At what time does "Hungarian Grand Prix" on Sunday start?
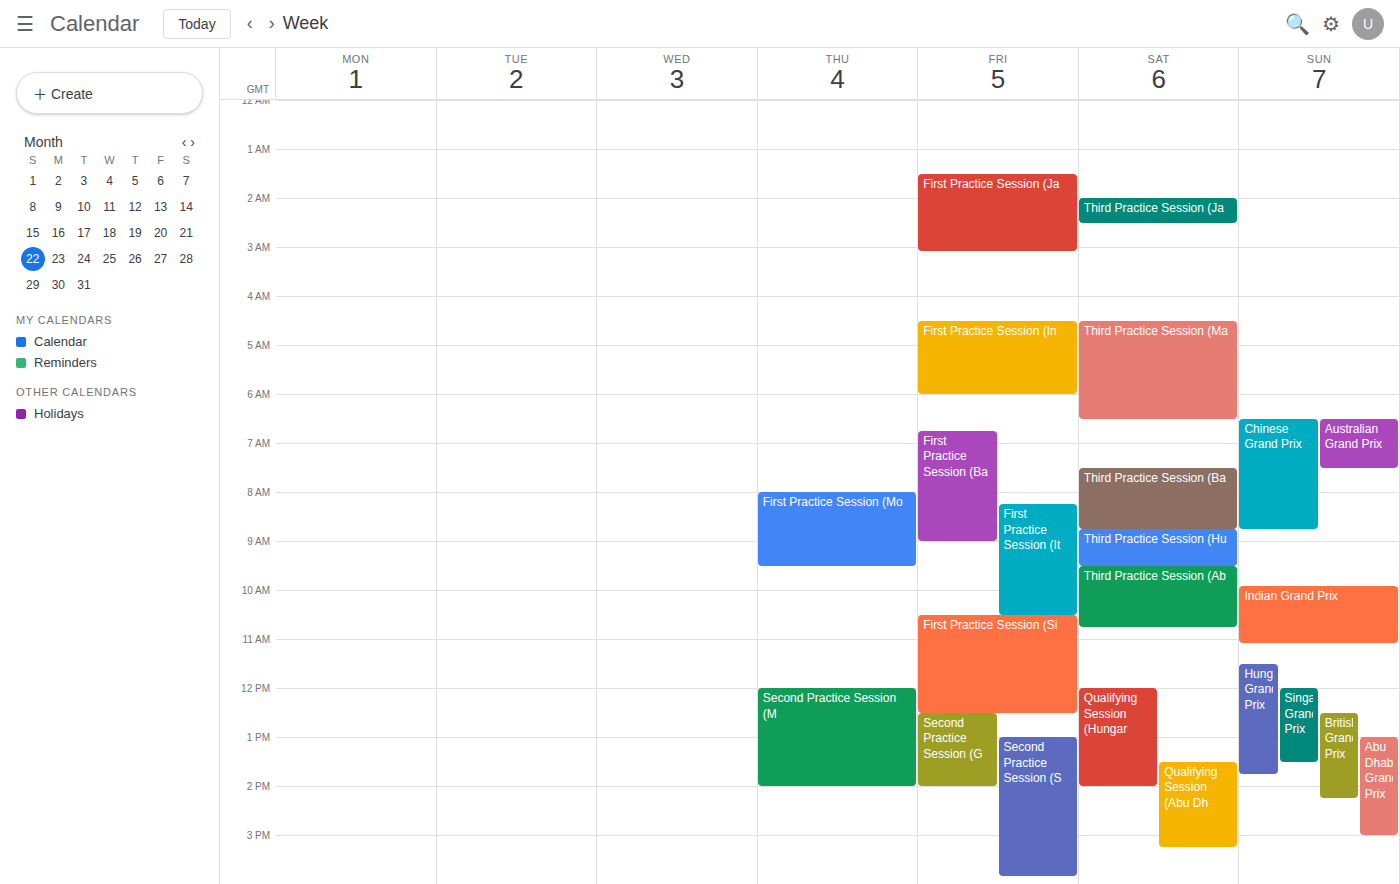
11:30 AM